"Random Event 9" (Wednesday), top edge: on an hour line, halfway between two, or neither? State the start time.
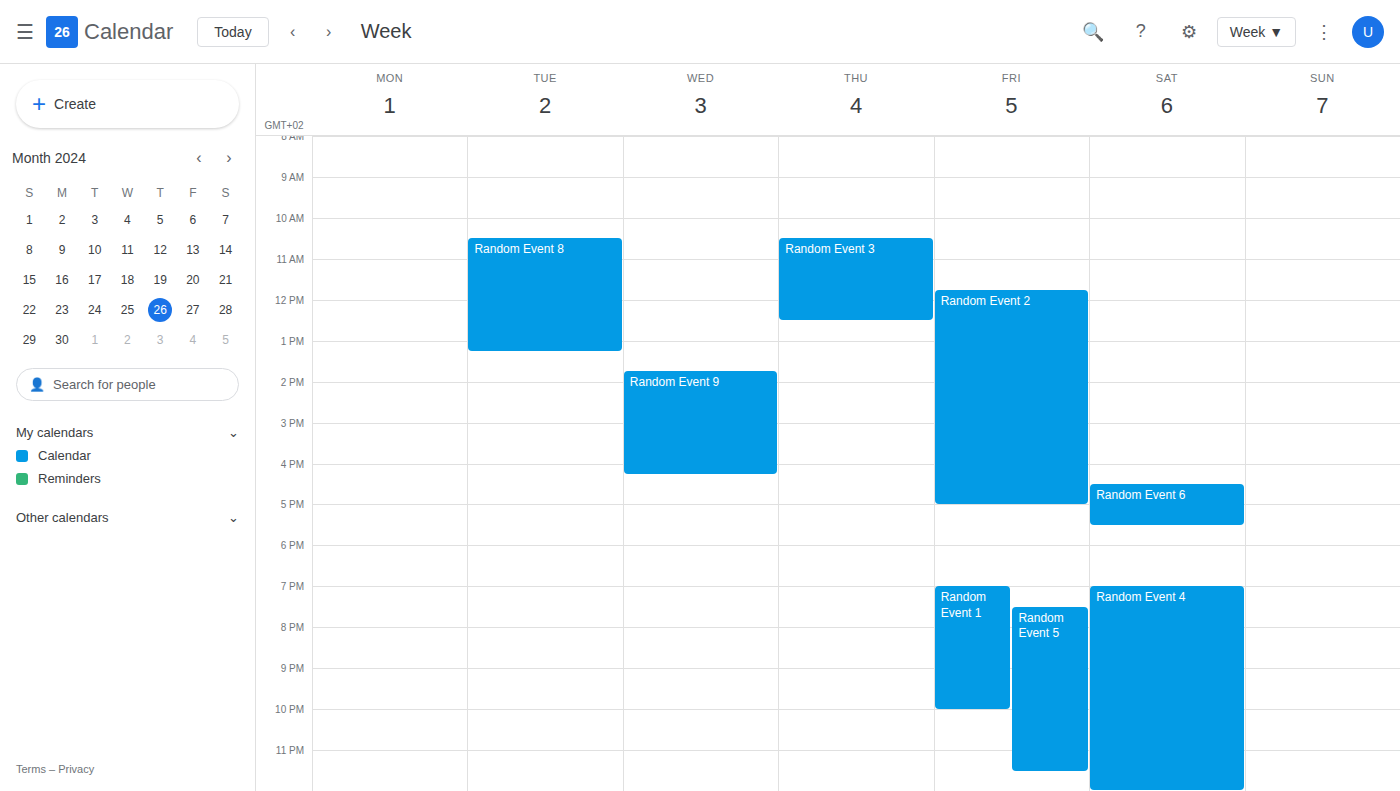
1:45 PM -- neither: three quarters of the way from the 1 PM line to the 2 PM line.